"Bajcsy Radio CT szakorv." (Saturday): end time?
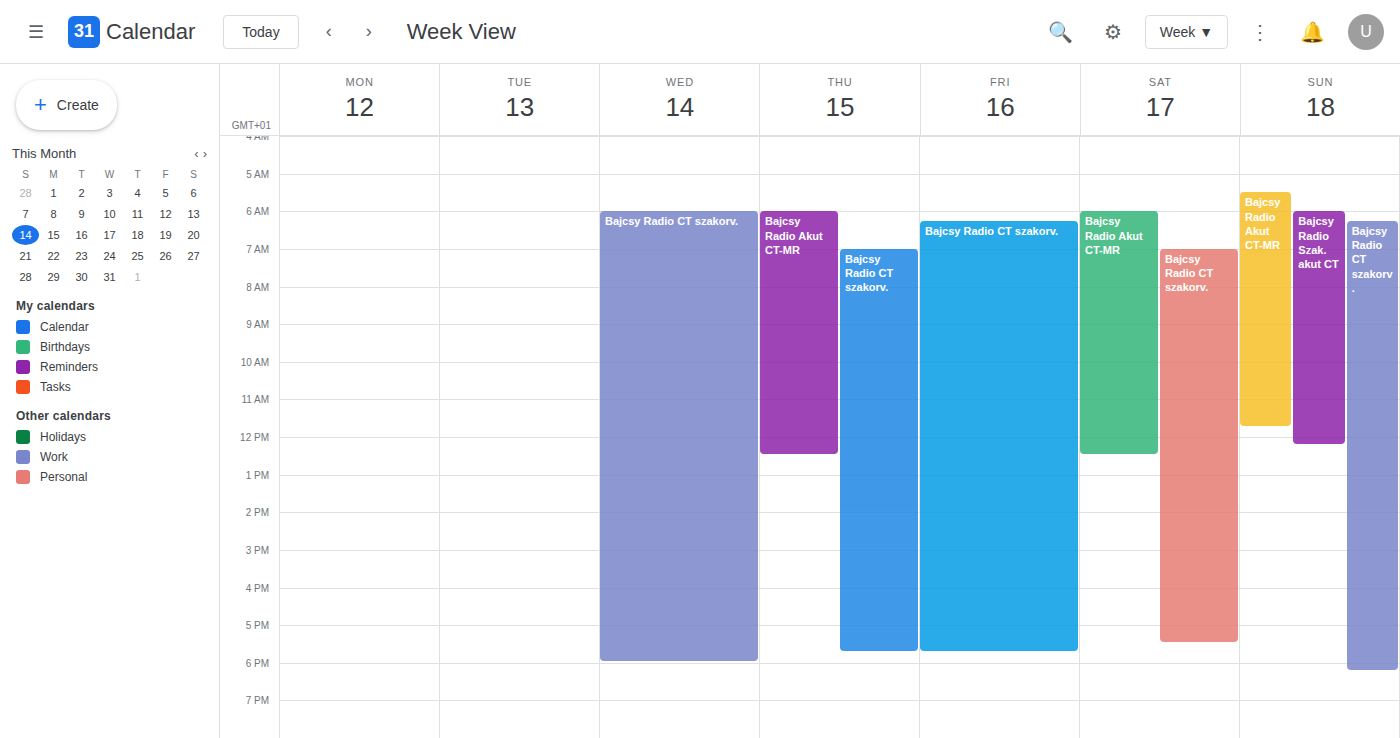
17:30